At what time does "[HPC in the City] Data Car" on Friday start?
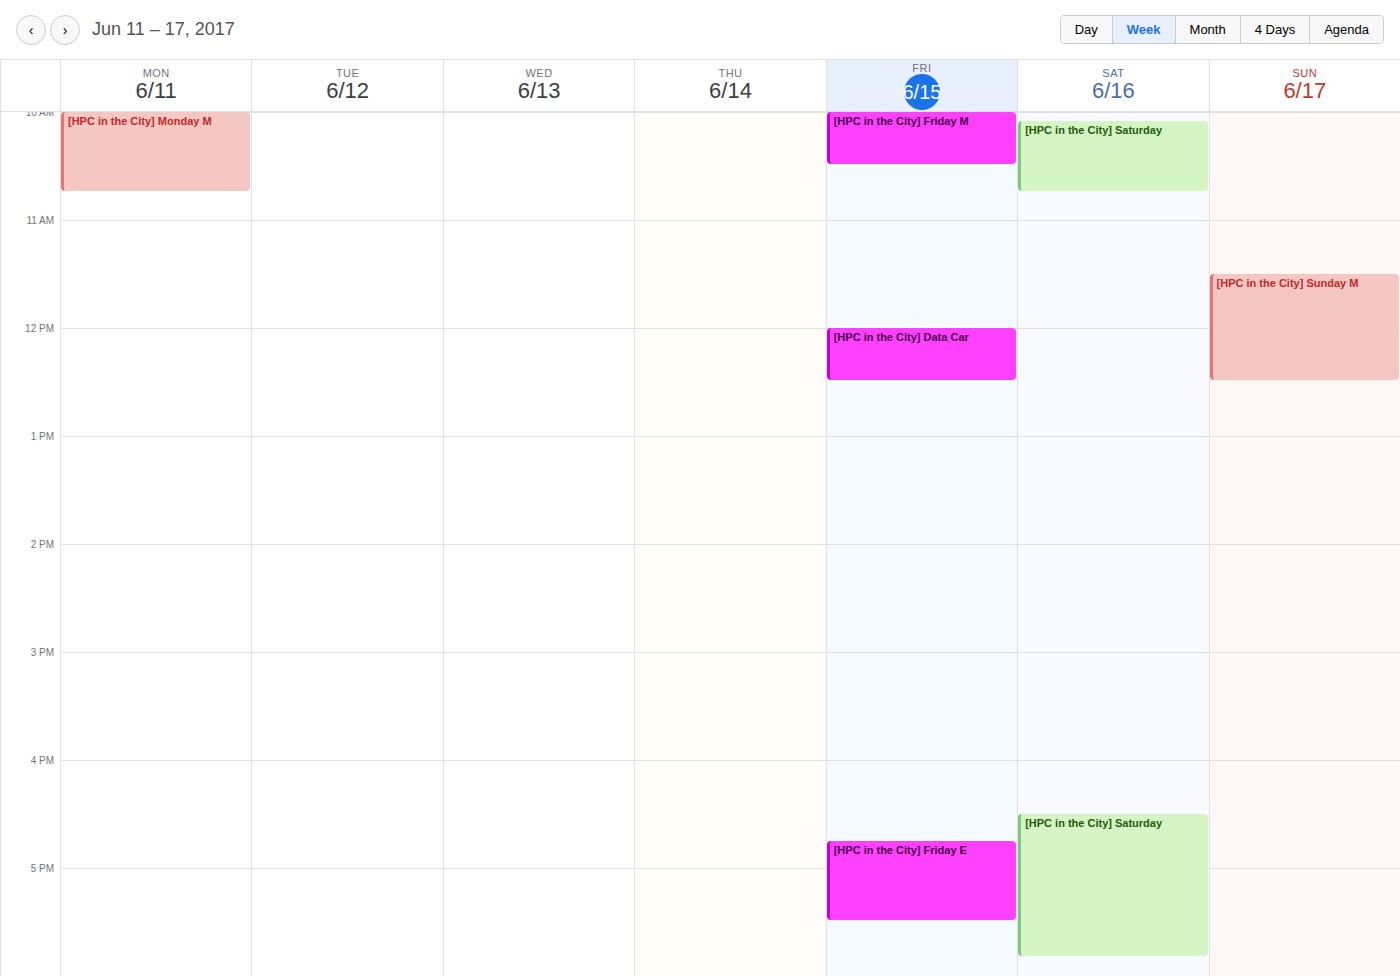
12:00 PM